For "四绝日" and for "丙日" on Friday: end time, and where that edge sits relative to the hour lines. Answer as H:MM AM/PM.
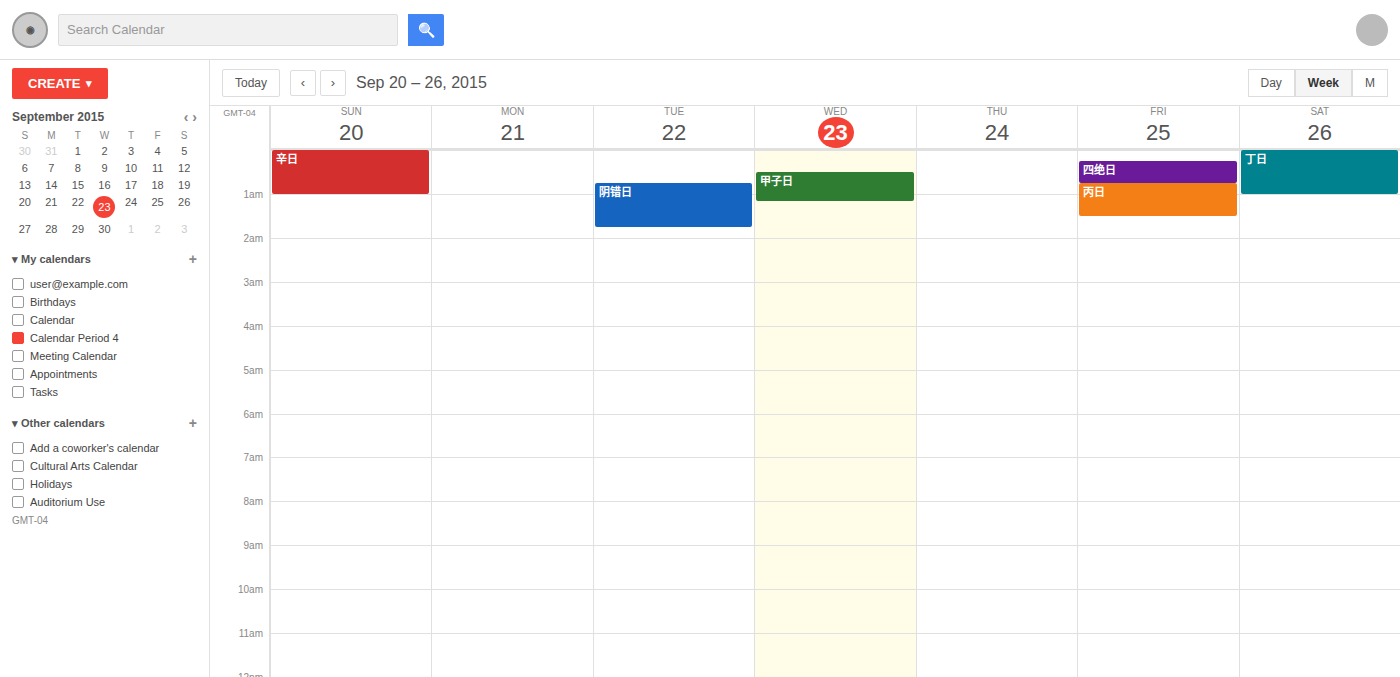
"四绝日": 12:45 AM, neither: three quarters of the way from the 12 AM line to the 1 AM line. "丙日": 1:30 AM, halfway between the 1 AM and 2 AM lines.